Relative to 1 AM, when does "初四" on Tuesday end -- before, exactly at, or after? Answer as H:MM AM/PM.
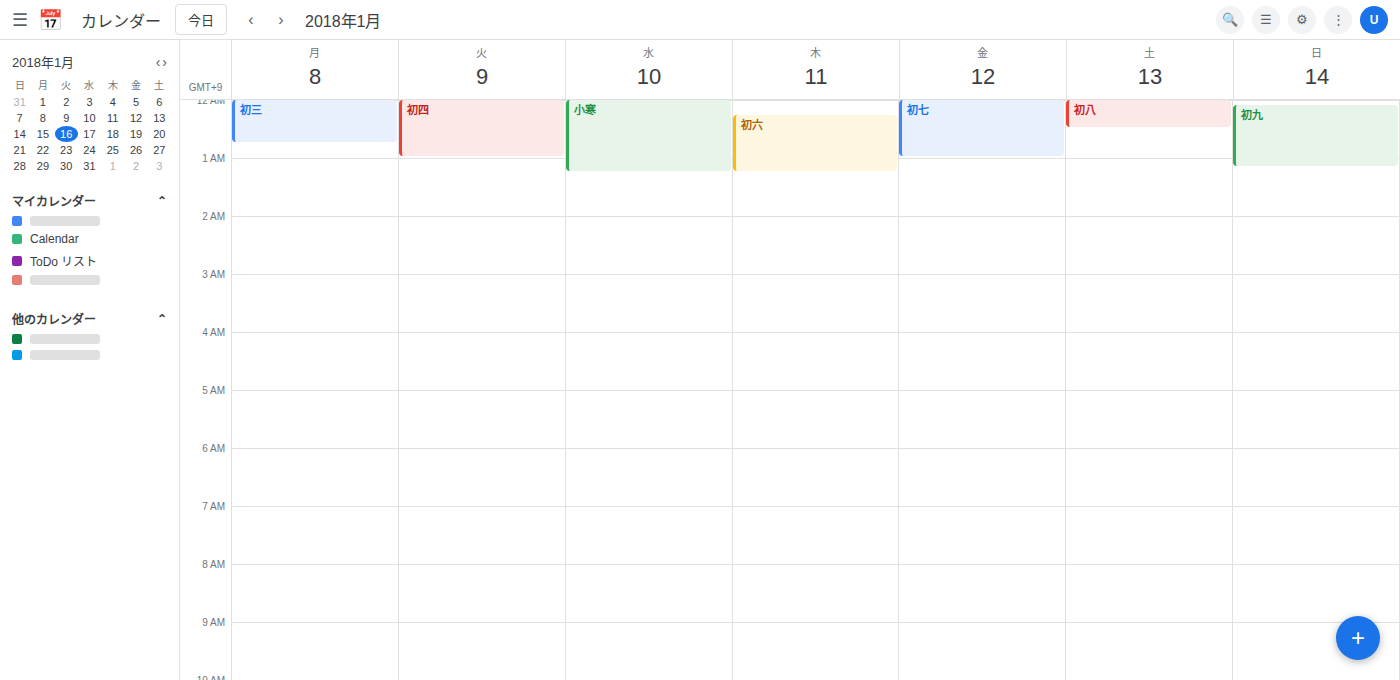
1:00 AM -- exactly at 1 AM, on the 1 AM line.